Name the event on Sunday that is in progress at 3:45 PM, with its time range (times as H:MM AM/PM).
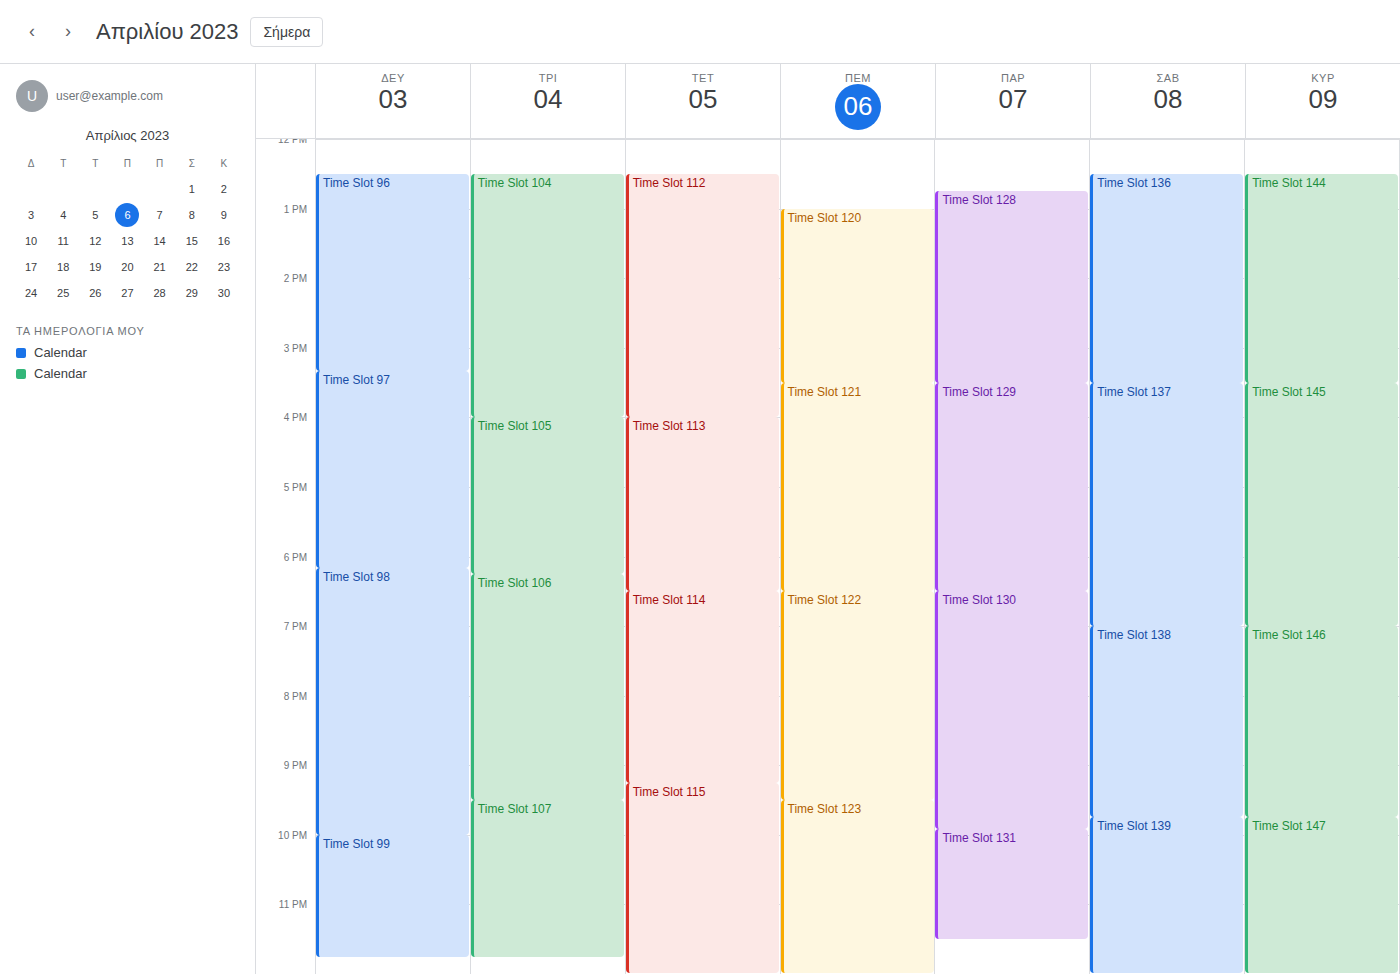
"Time Slot 145", 3:30 PM to 7:00 PM